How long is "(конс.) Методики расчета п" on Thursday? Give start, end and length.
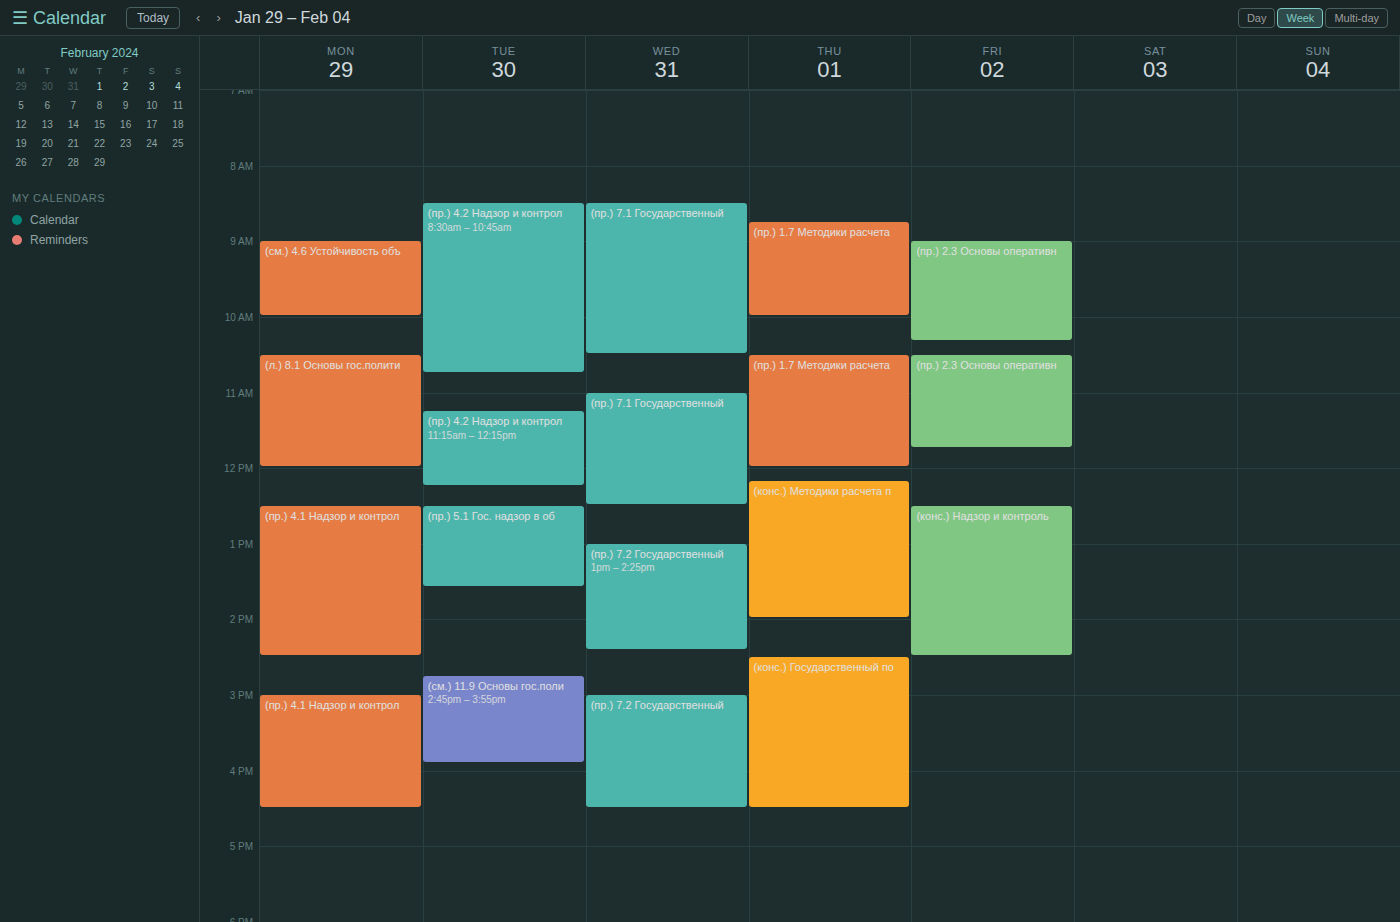
12:10 PM to 2:00 PM, 1 hour 50 minutes